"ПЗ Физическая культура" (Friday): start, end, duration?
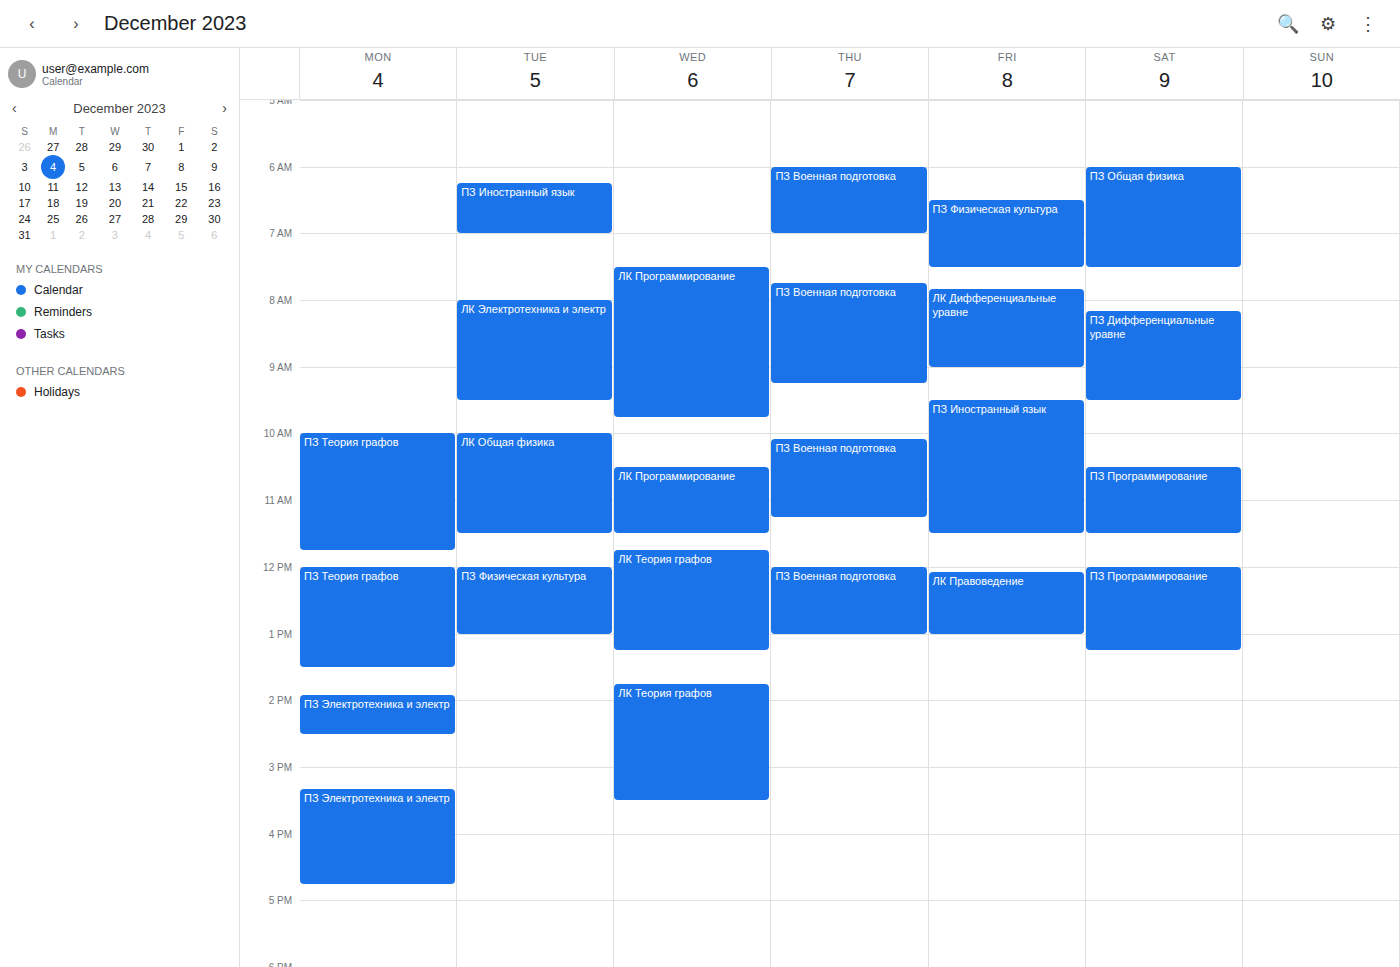
6:30 AM to 7:30 AM, 1 hour